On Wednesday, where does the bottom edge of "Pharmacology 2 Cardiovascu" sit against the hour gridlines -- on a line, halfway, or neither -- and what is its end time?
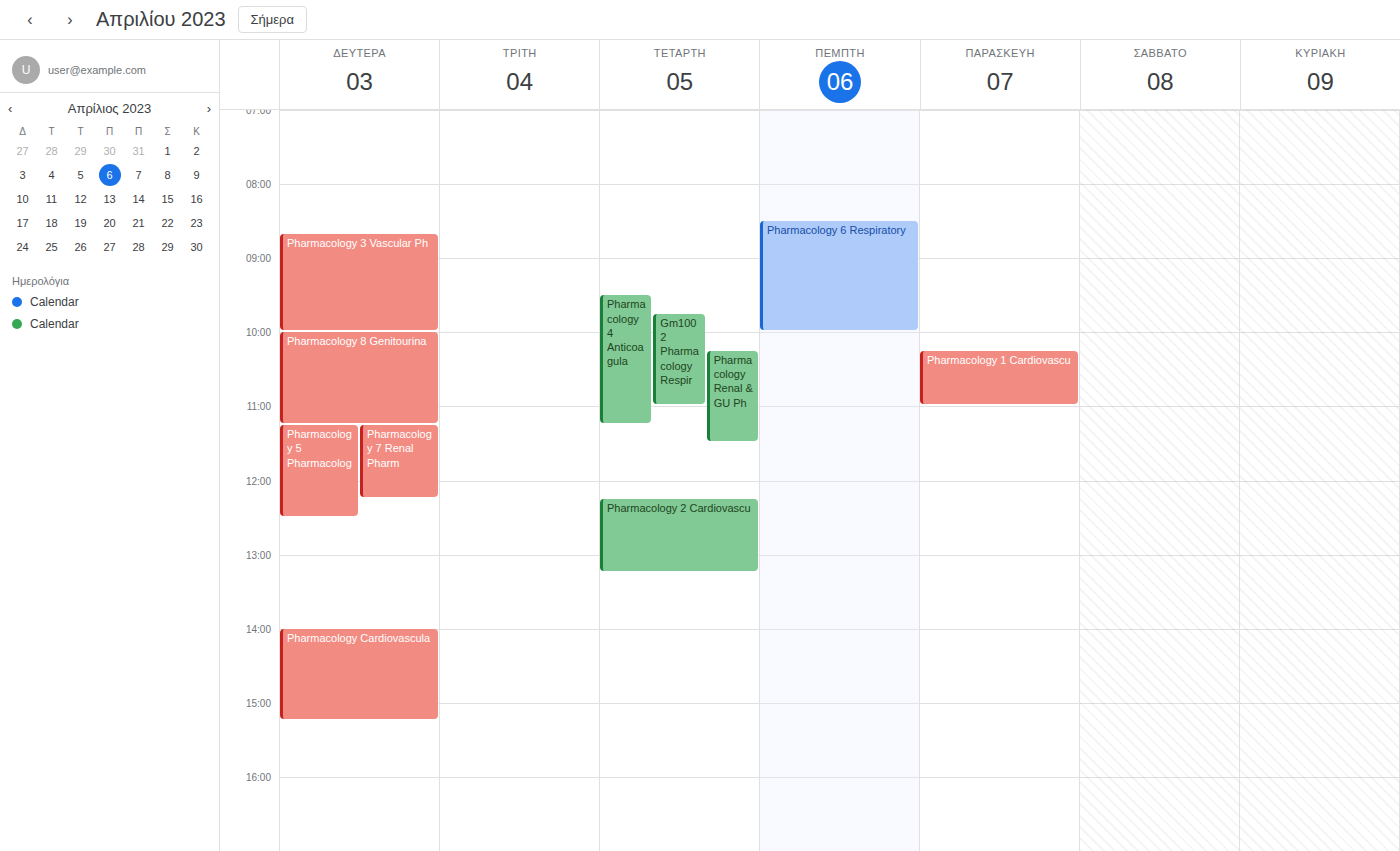
1:15 PM -- neither: a quarter of the way from the 1 PM line to the 2 PM line.